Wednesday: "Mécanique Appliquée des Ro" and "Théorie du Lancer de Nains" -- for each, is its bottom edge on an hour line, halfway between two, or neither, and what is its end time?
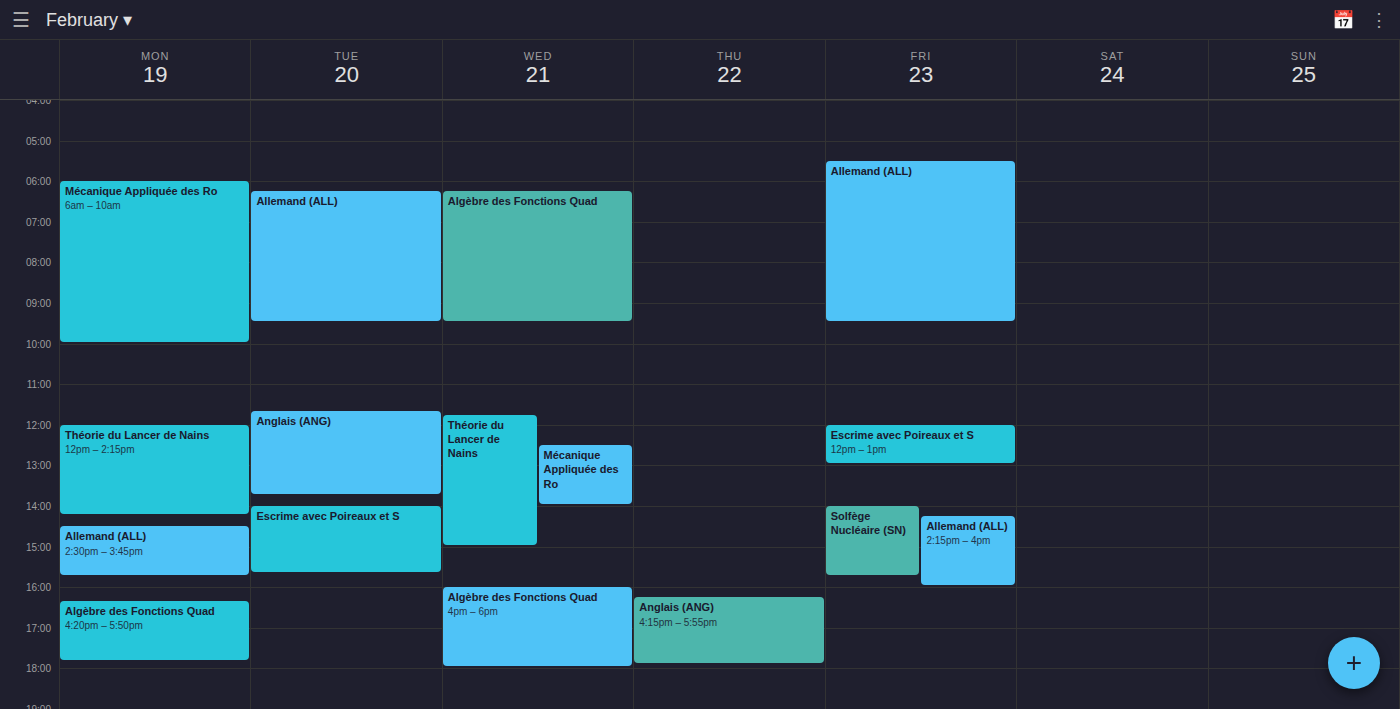
"Mécanique Appliquée des Ro": 2:00 PM, exactly on the 2 PM line. "Théorie du Lancer de Nains": 3:00 PM, exactly on the 3 PM line.